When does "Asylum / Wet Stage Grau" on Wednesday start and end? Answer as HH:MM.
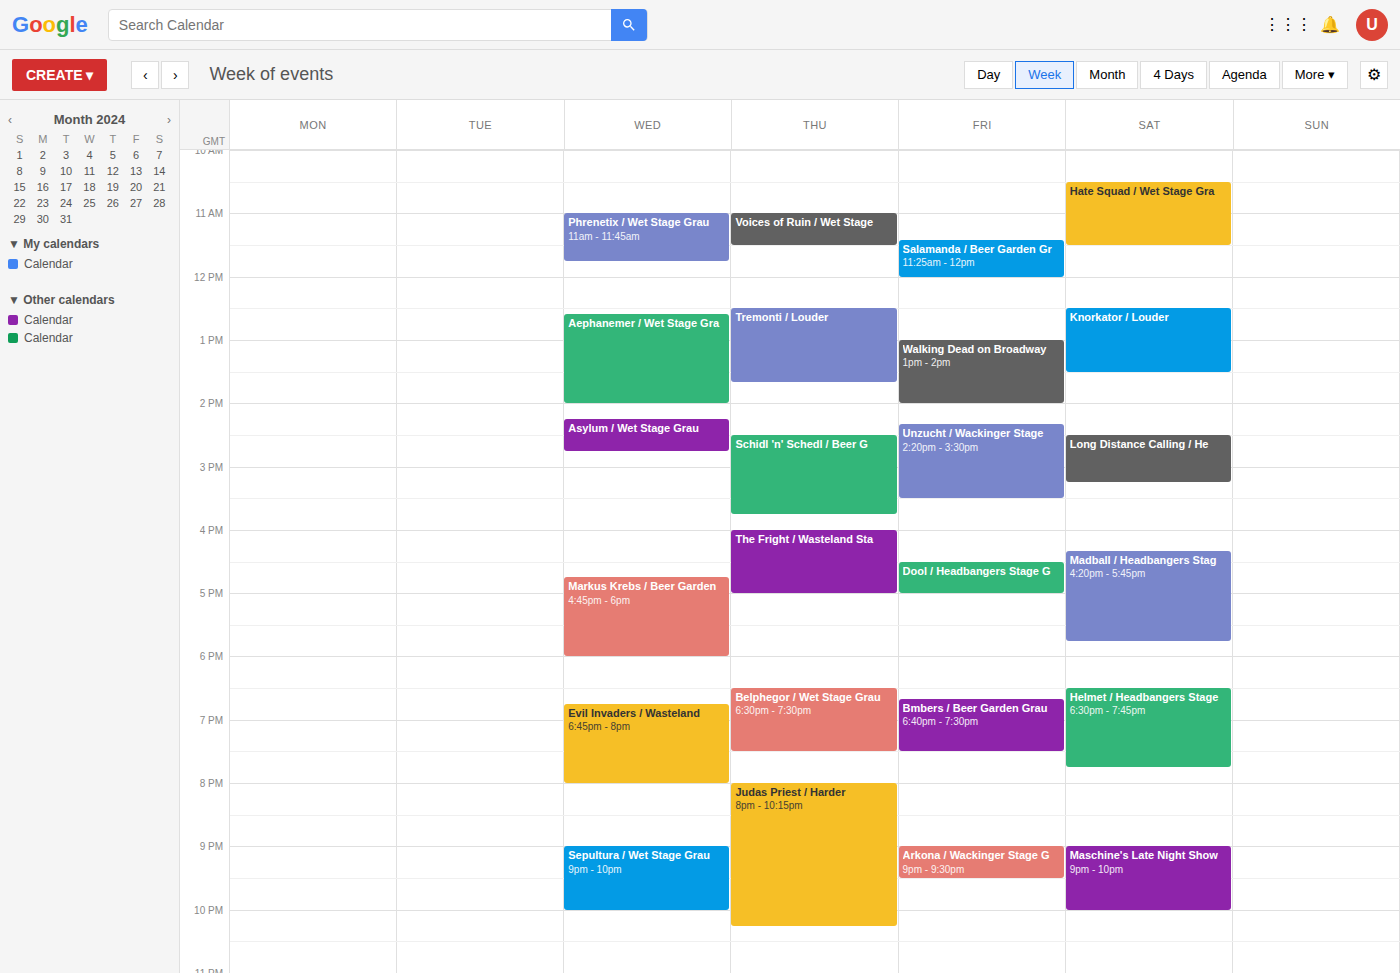
14:15 to 14:45